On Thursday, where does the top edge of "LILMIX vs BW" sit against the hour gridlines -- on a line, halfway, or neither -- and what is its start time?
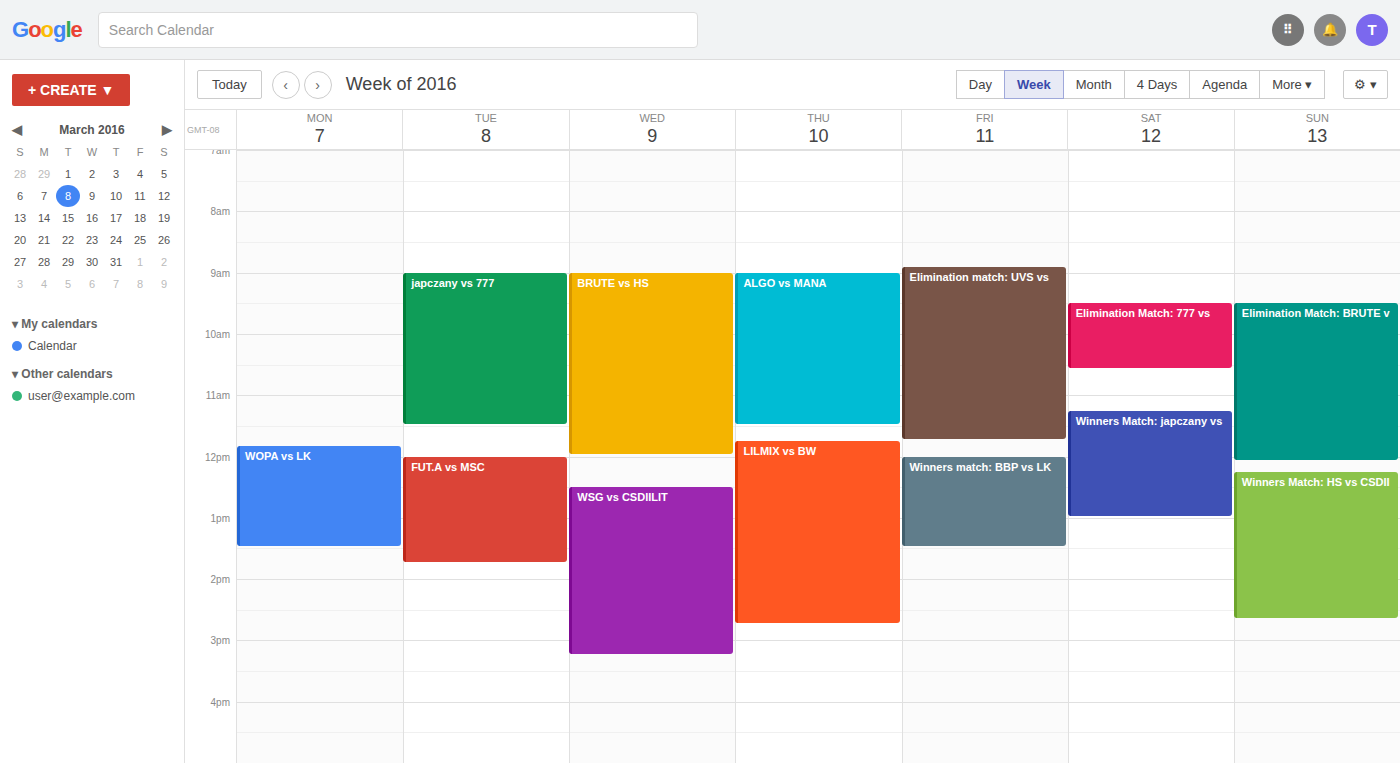
11:45 AM -- neither: three quarters of the way from the 11 AM line to the 12 PM line.